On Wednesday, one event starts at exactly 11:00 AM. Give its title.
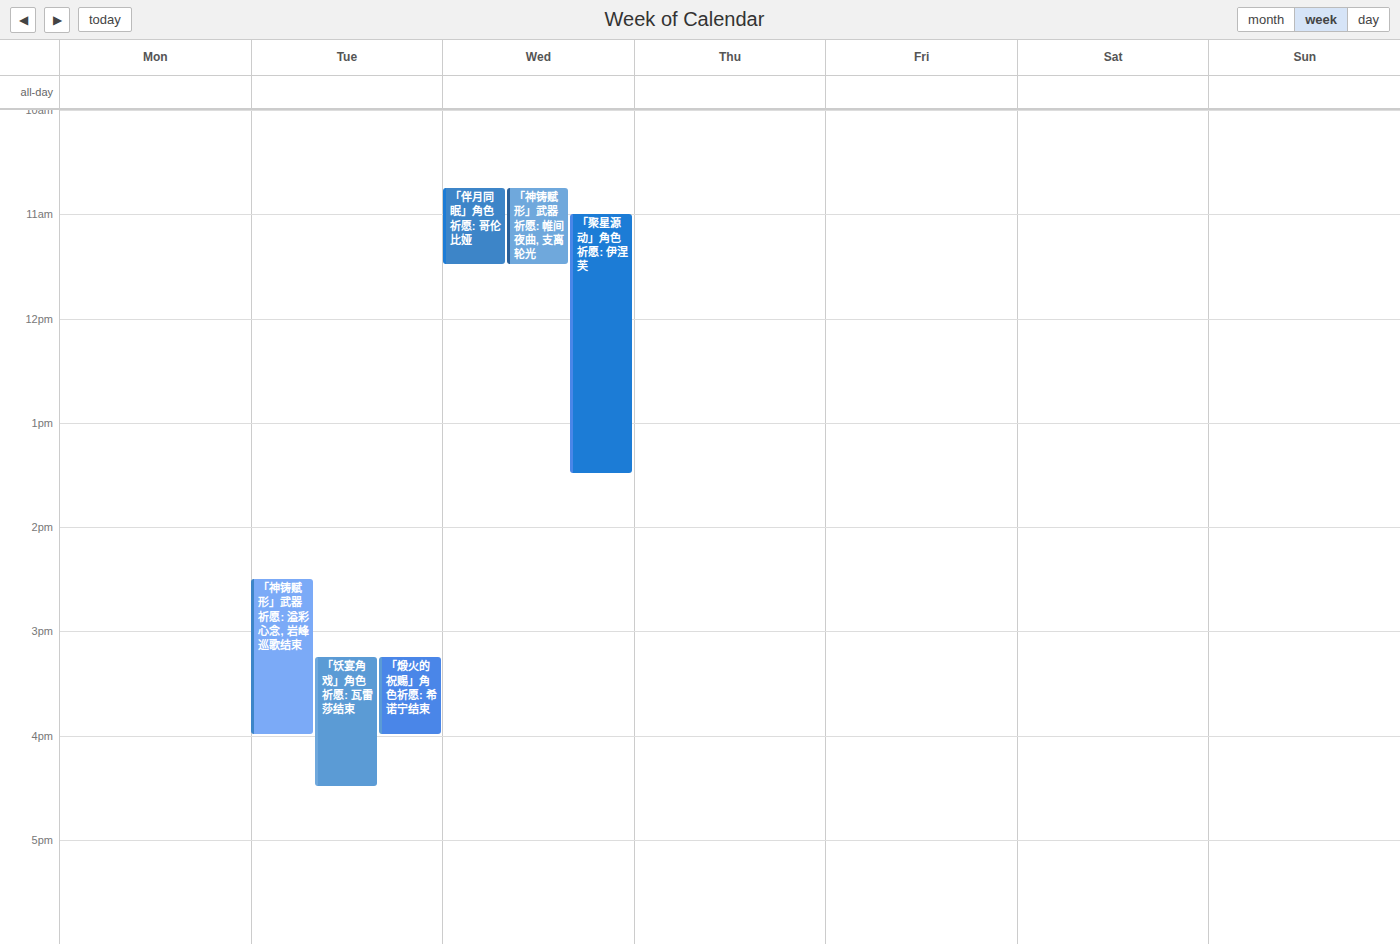
"「聚星源动」角色祈愿: 伊涅芙"